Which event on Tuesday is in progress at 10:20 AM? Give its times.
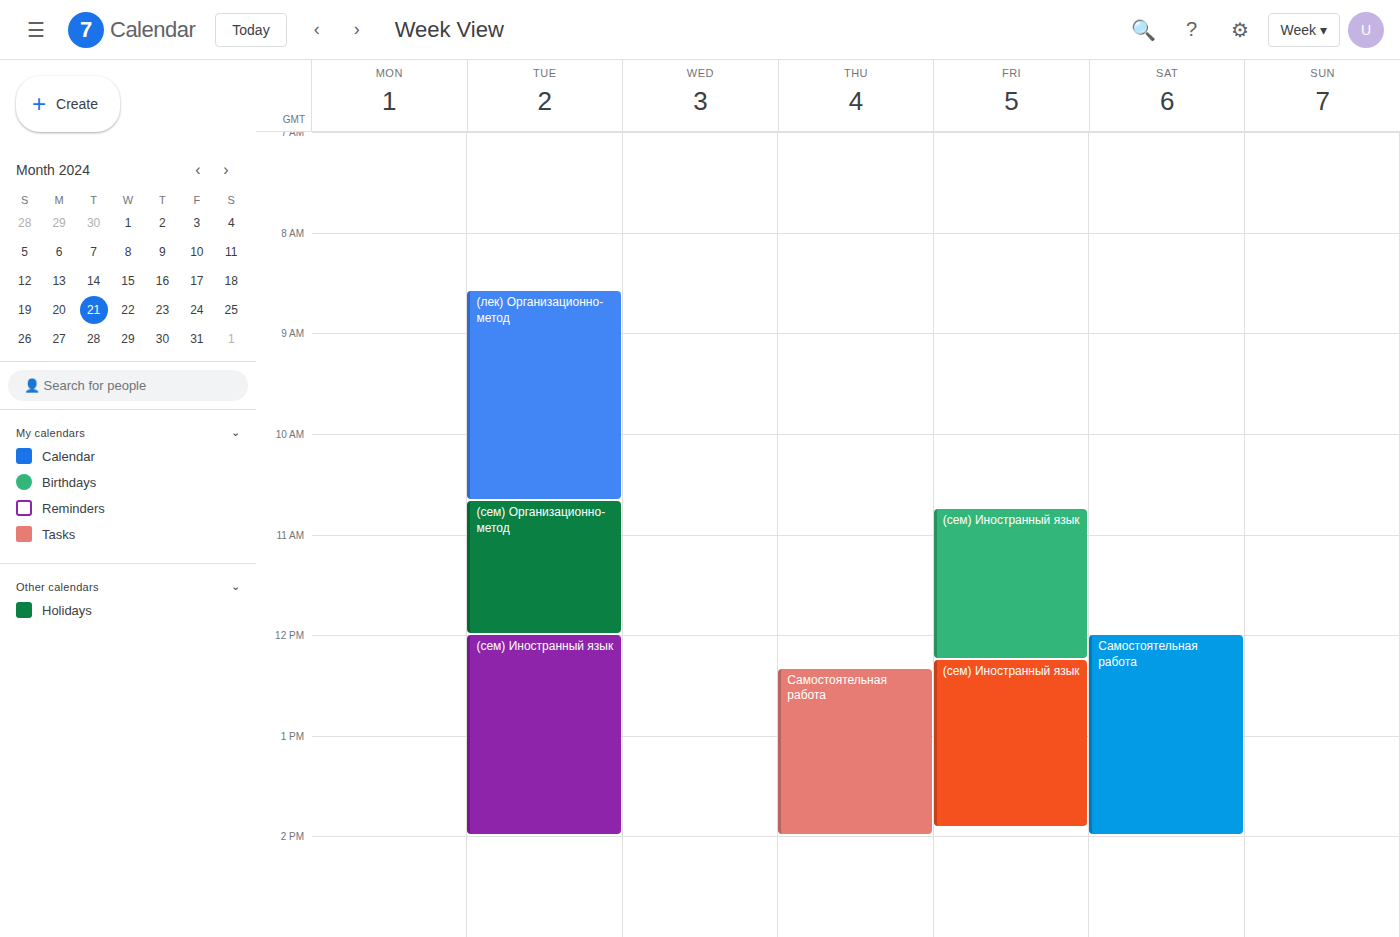
"(лек) Организационно-метод", 8:35 AM to 10:40 AM